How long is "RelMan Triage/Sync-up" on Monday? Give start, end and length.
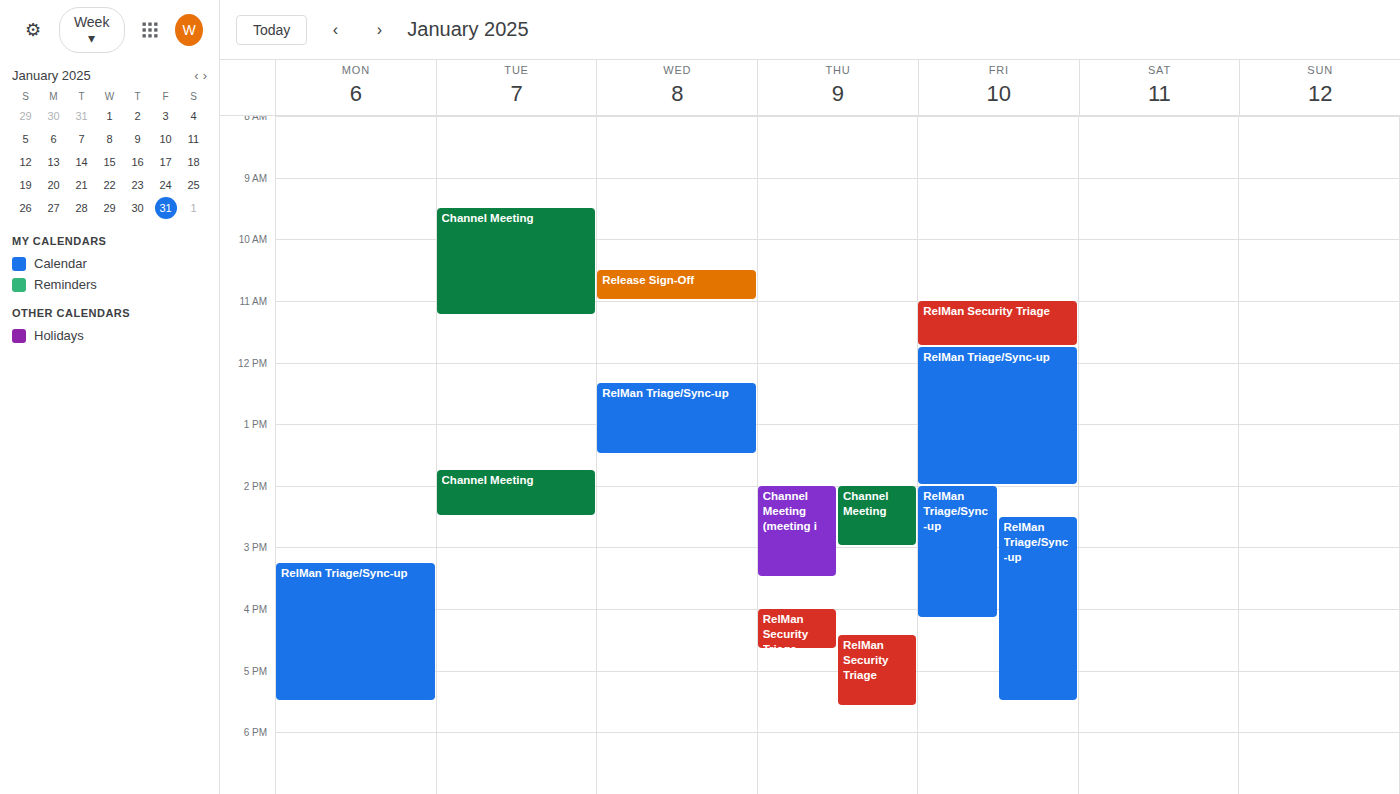
3:15 PM to 5:30 PM, 2 hours 15 minutes